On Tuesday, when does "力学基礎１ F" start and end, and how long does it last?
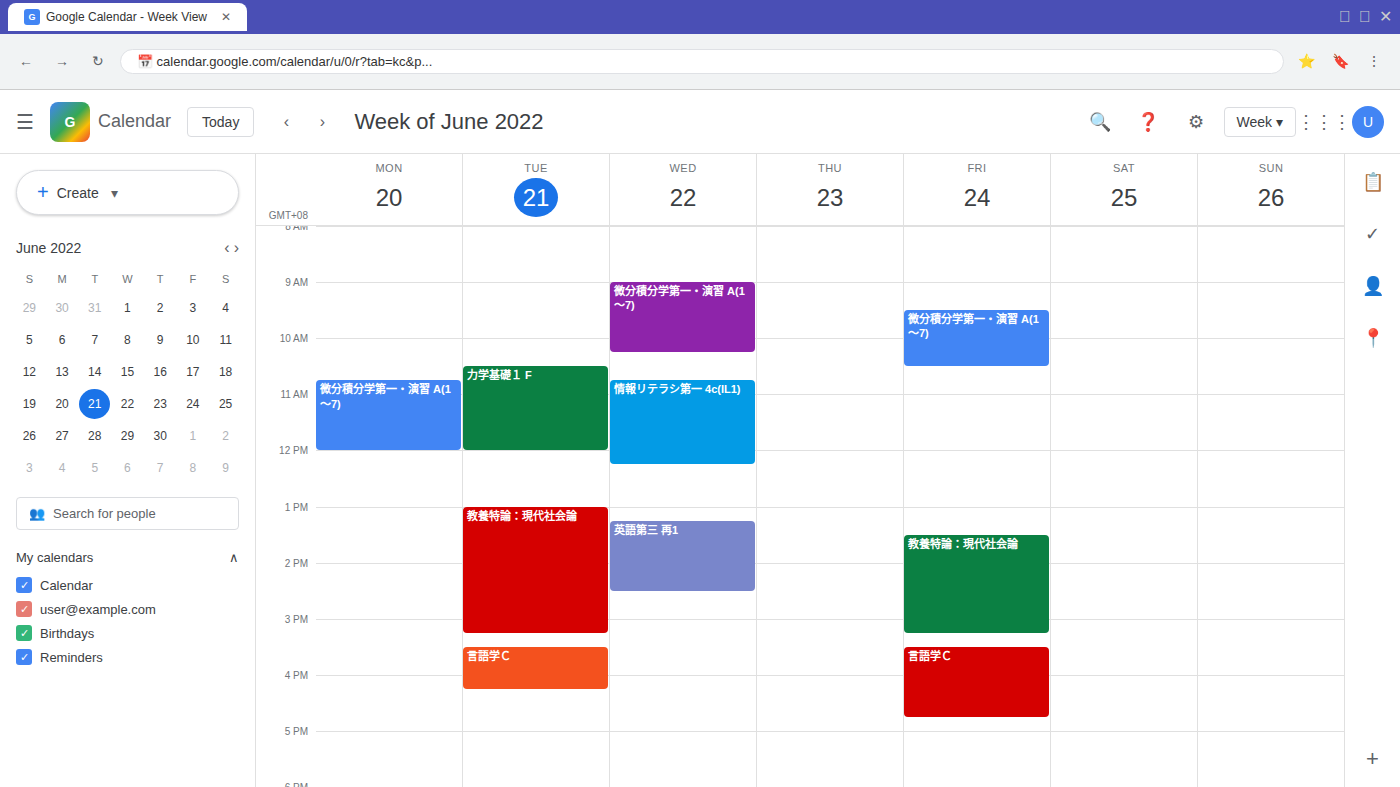
10:30 AM to 12:00 PM, 1 hour 30 minutes